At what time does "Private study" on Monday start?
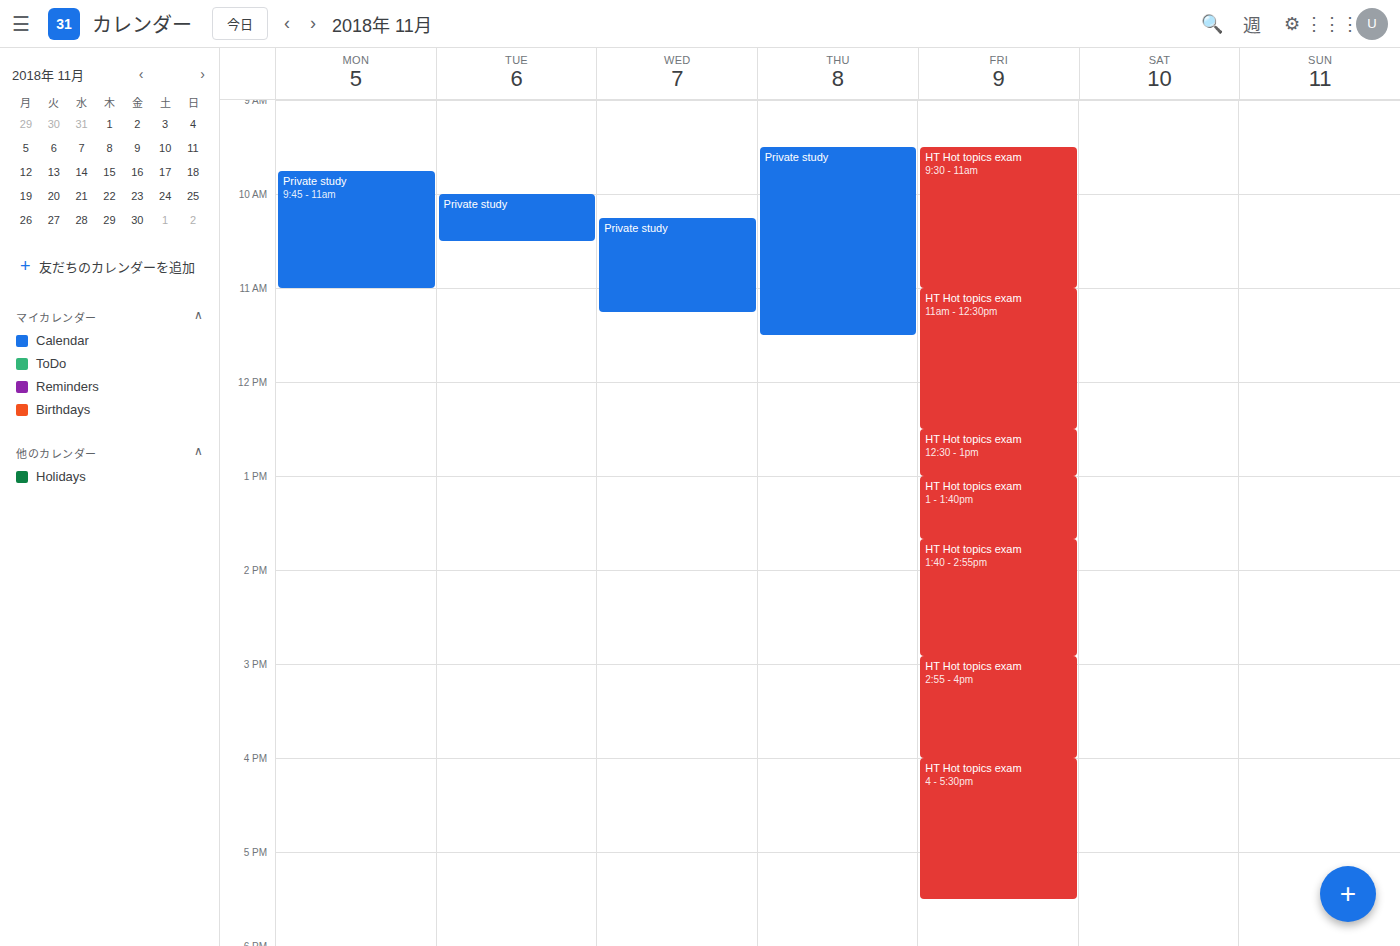
09:45